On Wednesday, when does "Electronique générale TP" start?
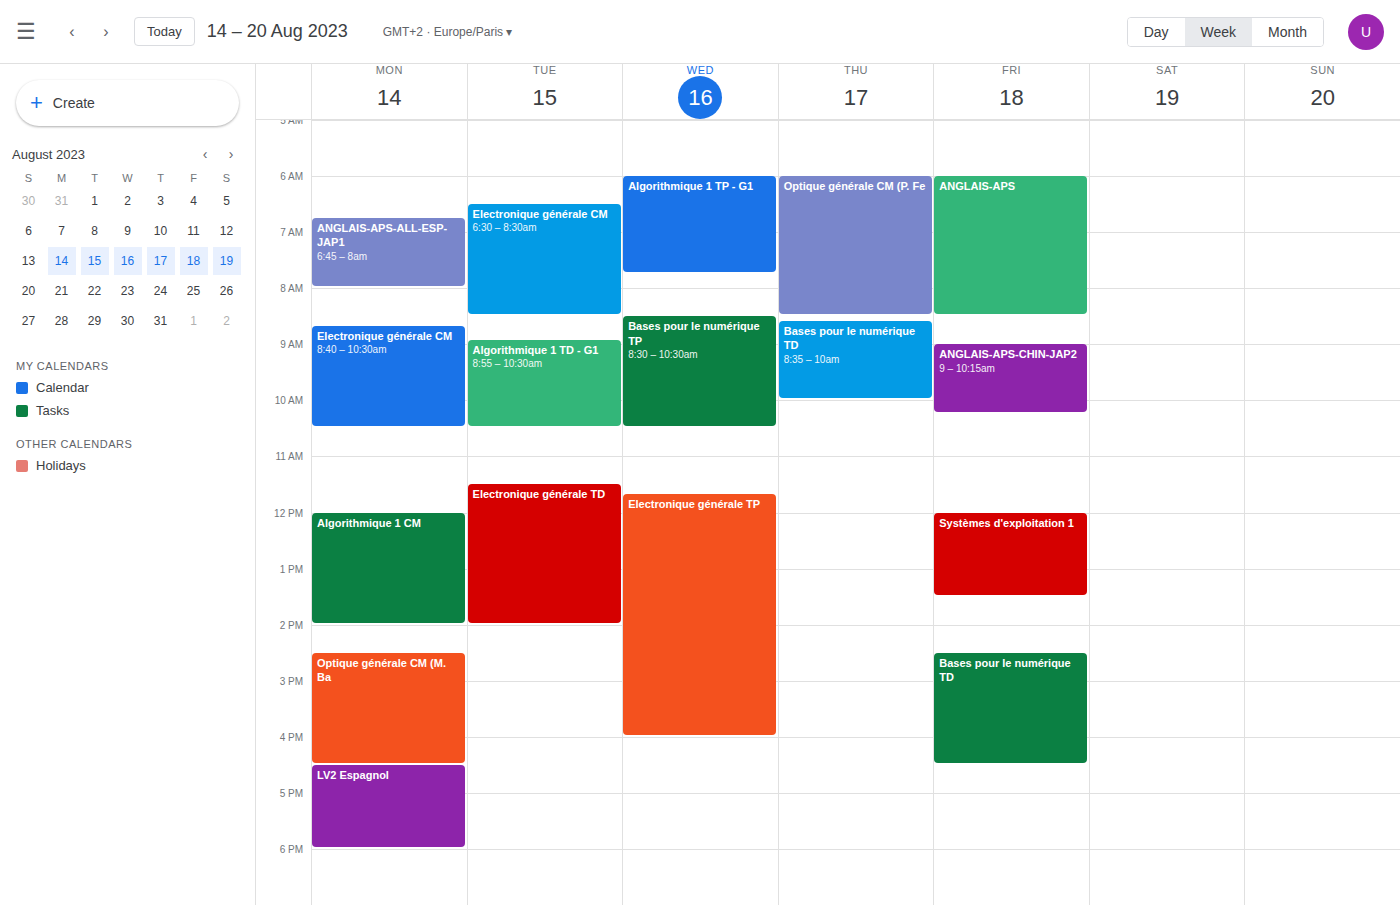
11:40 AM